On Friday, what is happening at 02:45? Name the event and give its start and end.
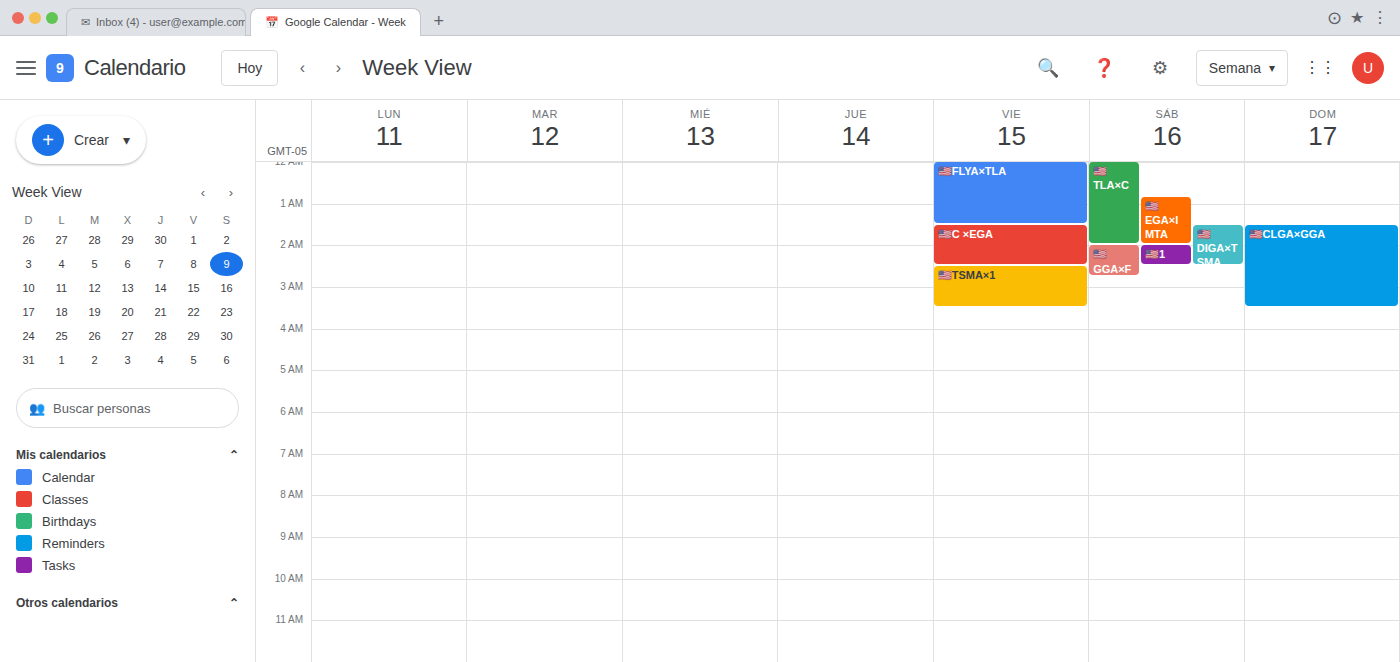
"🇺🇸TSMA×1", 02:30 to 03:30